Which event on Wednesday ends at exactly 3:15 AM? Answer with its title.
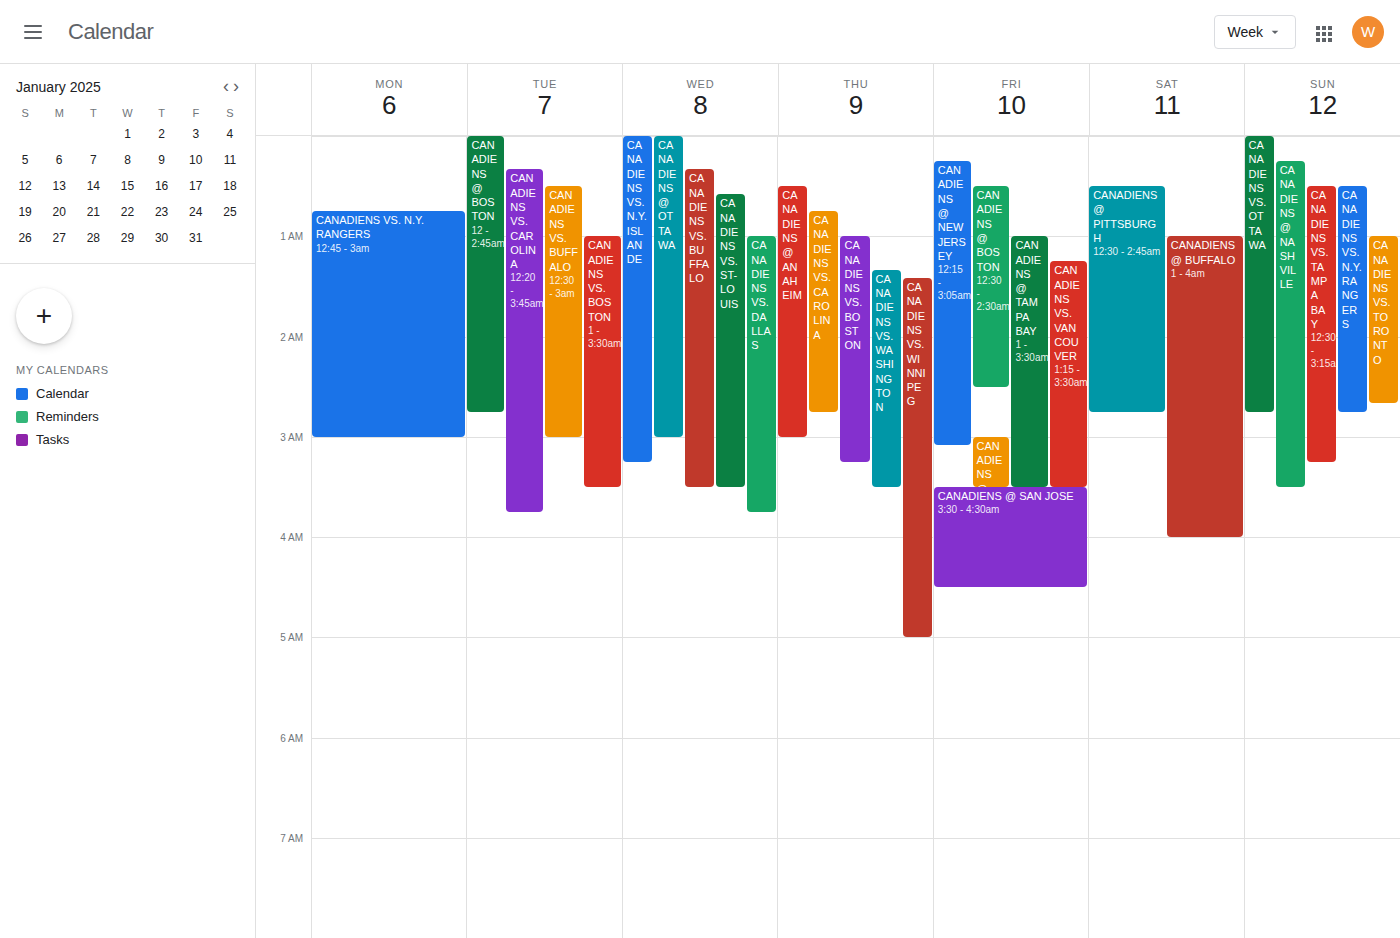
"CANADIENS VS. N.Y. ISLANDE"